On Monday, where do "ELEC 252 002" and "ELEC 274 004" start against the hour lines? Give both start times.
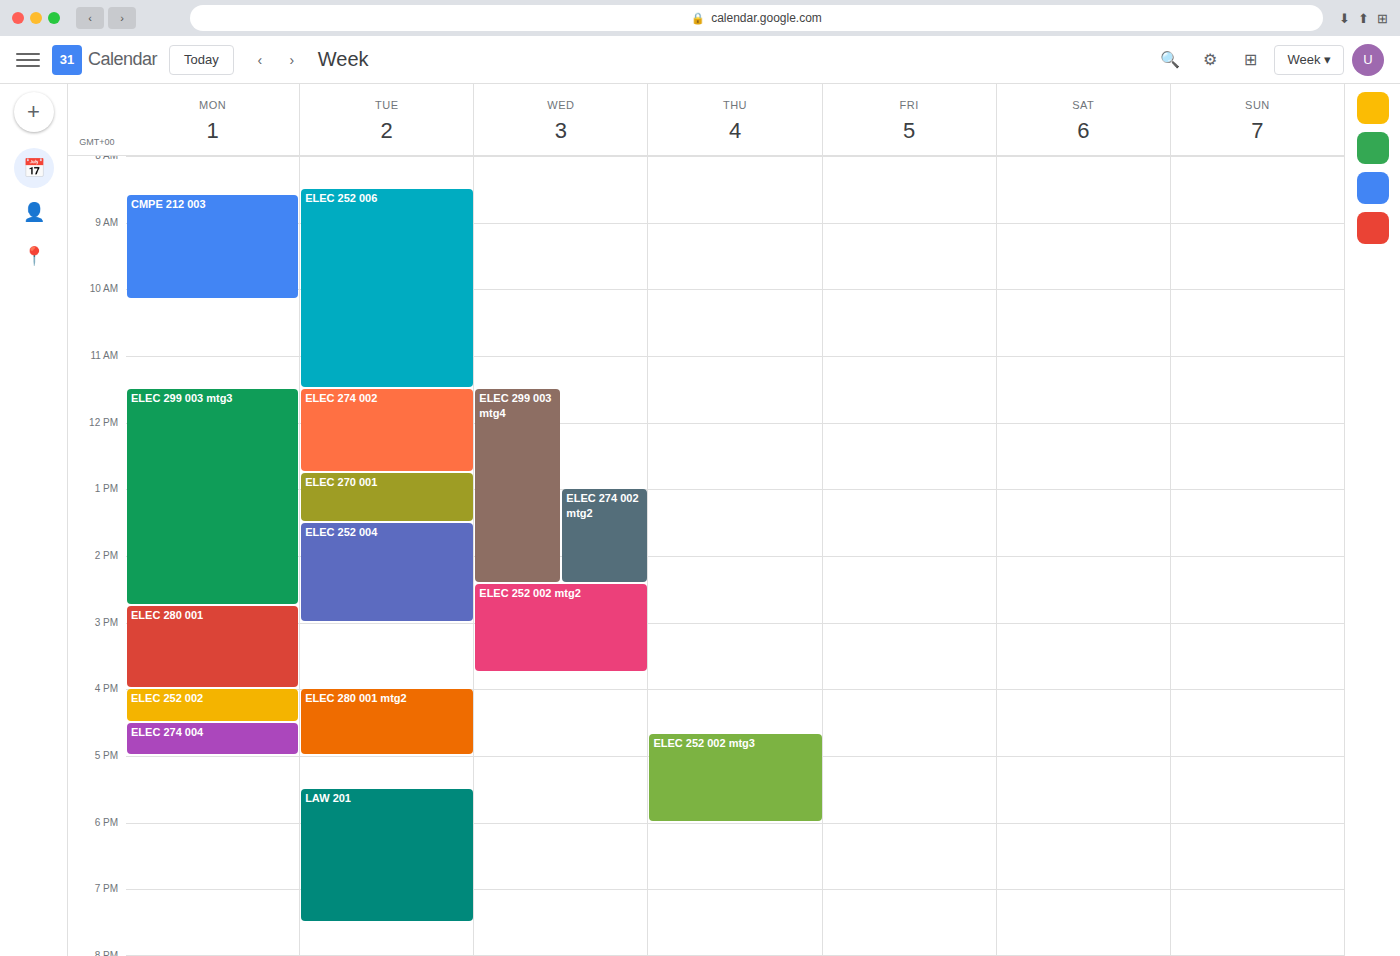
"ELEC 252 002": 4:00 PM, exactly on the 4 PM line. "ELEC 274 004": 4:30 PM, halfway between the 4 PM and 5 PM lines.